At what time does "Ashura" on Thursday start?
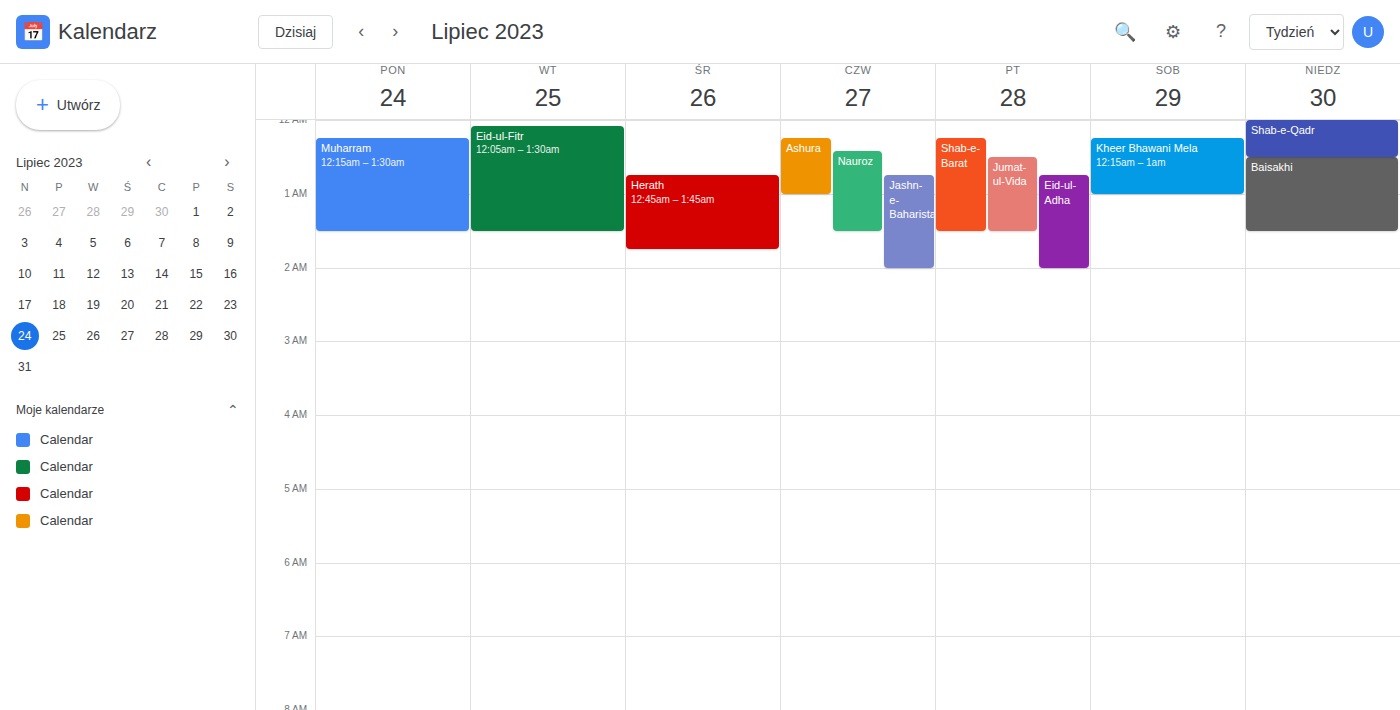
12:15 AM